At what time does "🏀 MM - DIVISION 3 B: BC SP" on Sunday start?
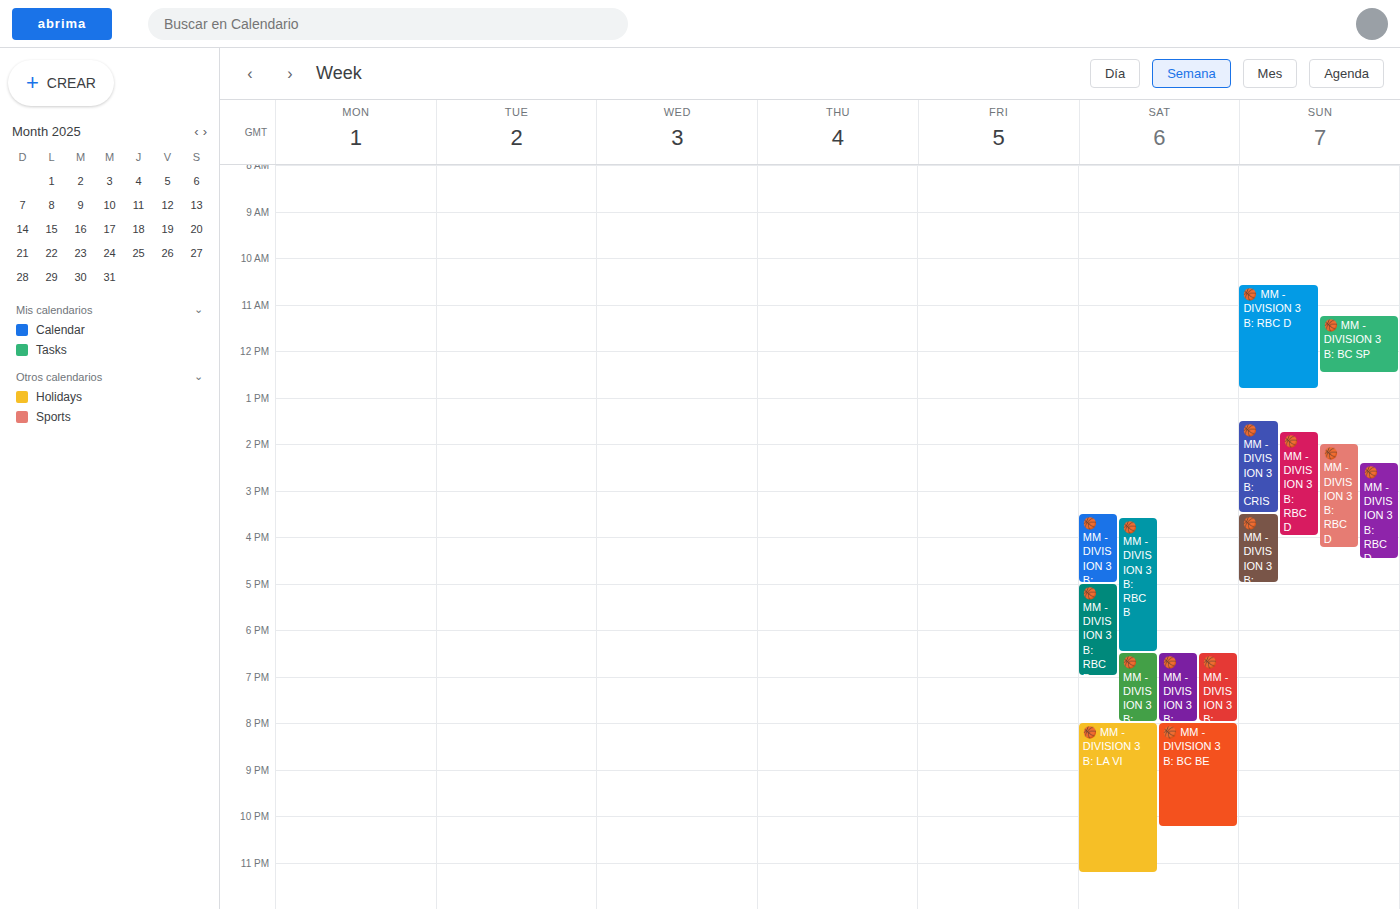
11:15